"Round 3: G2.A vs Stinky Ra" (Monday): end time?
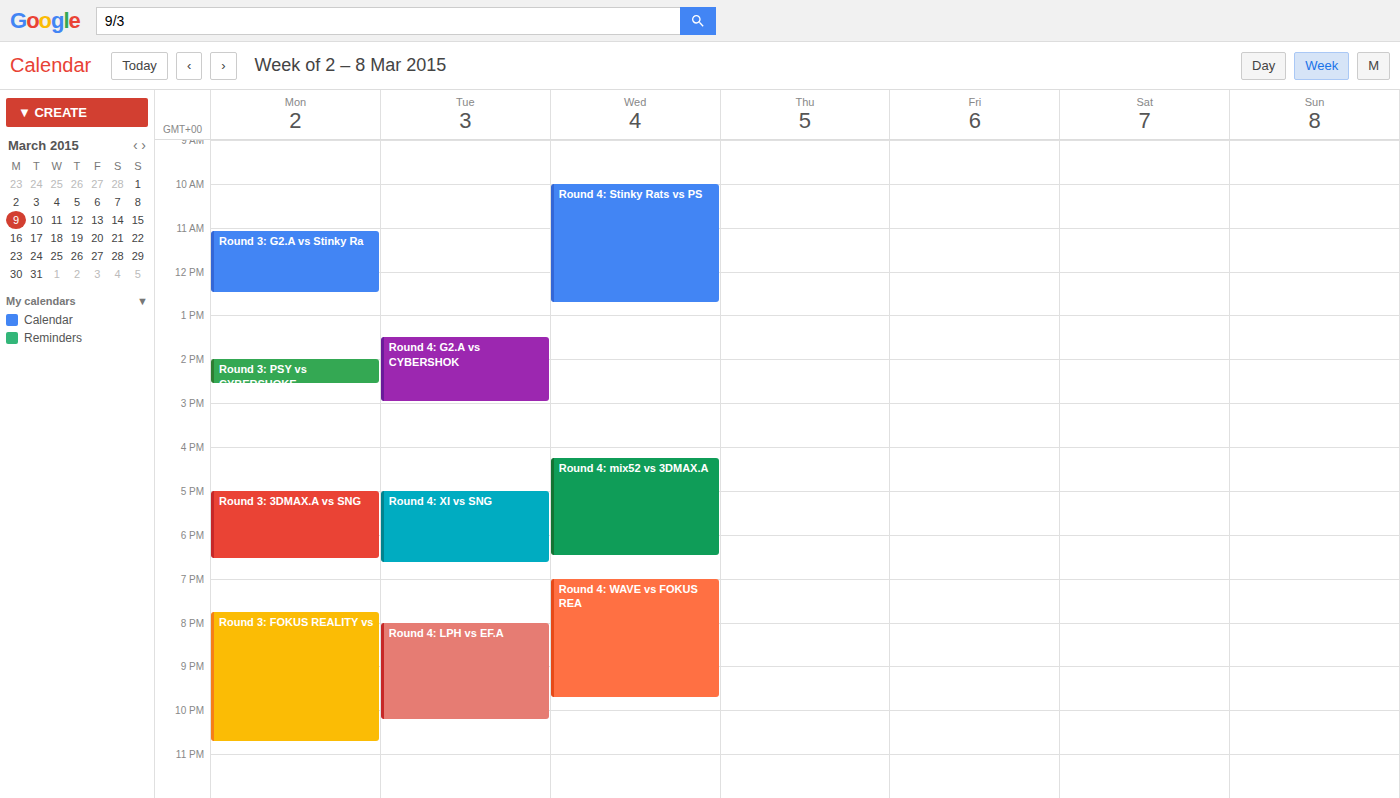
12:30 PM